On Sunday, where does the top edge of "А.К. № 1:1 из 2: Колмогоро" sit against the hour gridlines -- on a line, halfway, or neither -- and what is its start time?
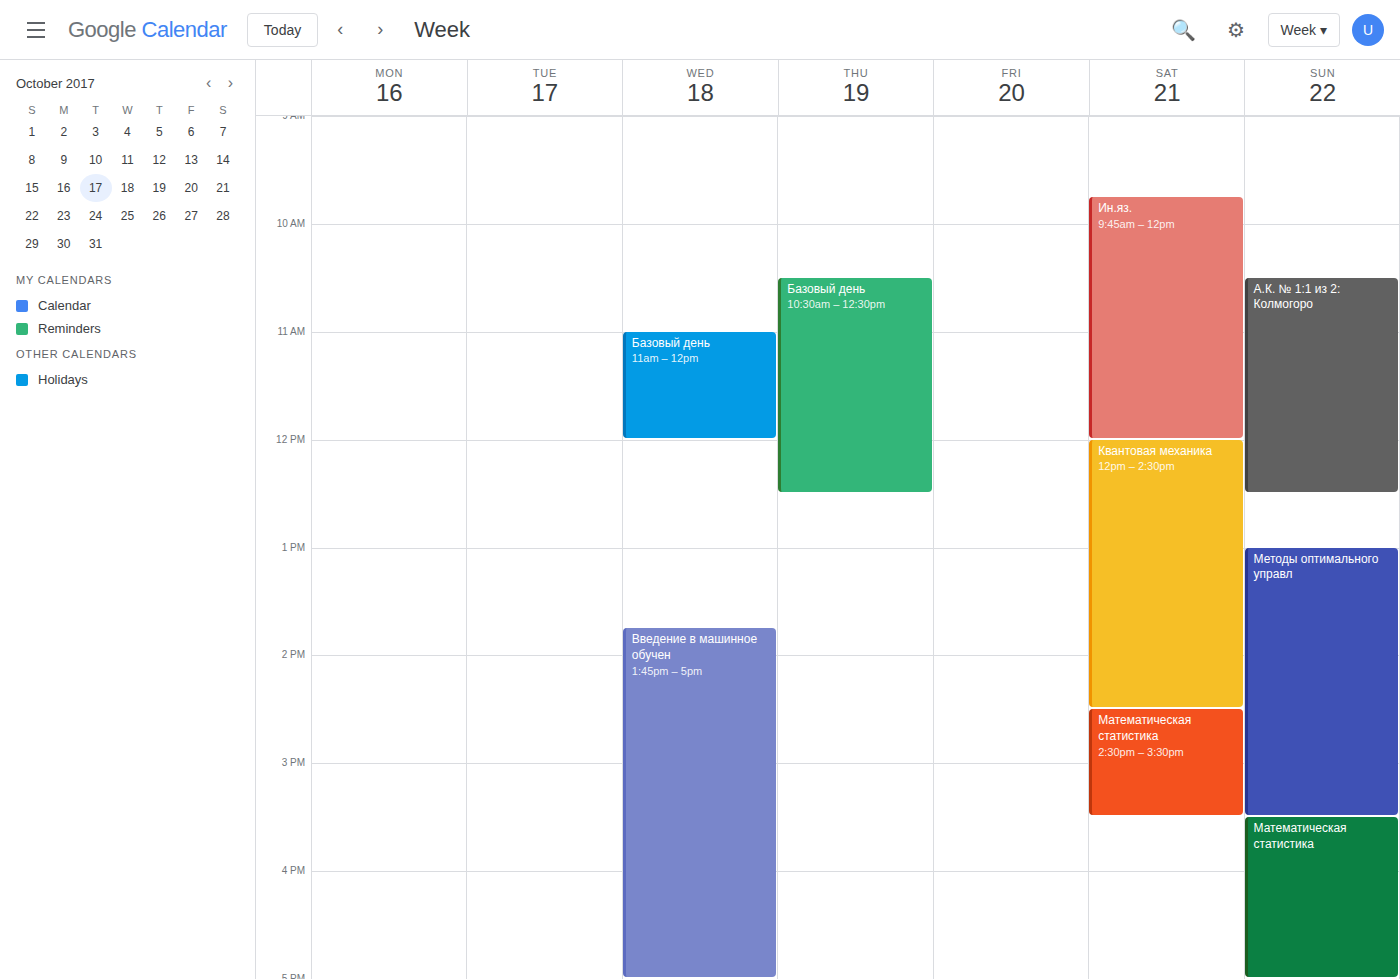
10:30 -- halfway between the 10:00 and 11:00 lines.